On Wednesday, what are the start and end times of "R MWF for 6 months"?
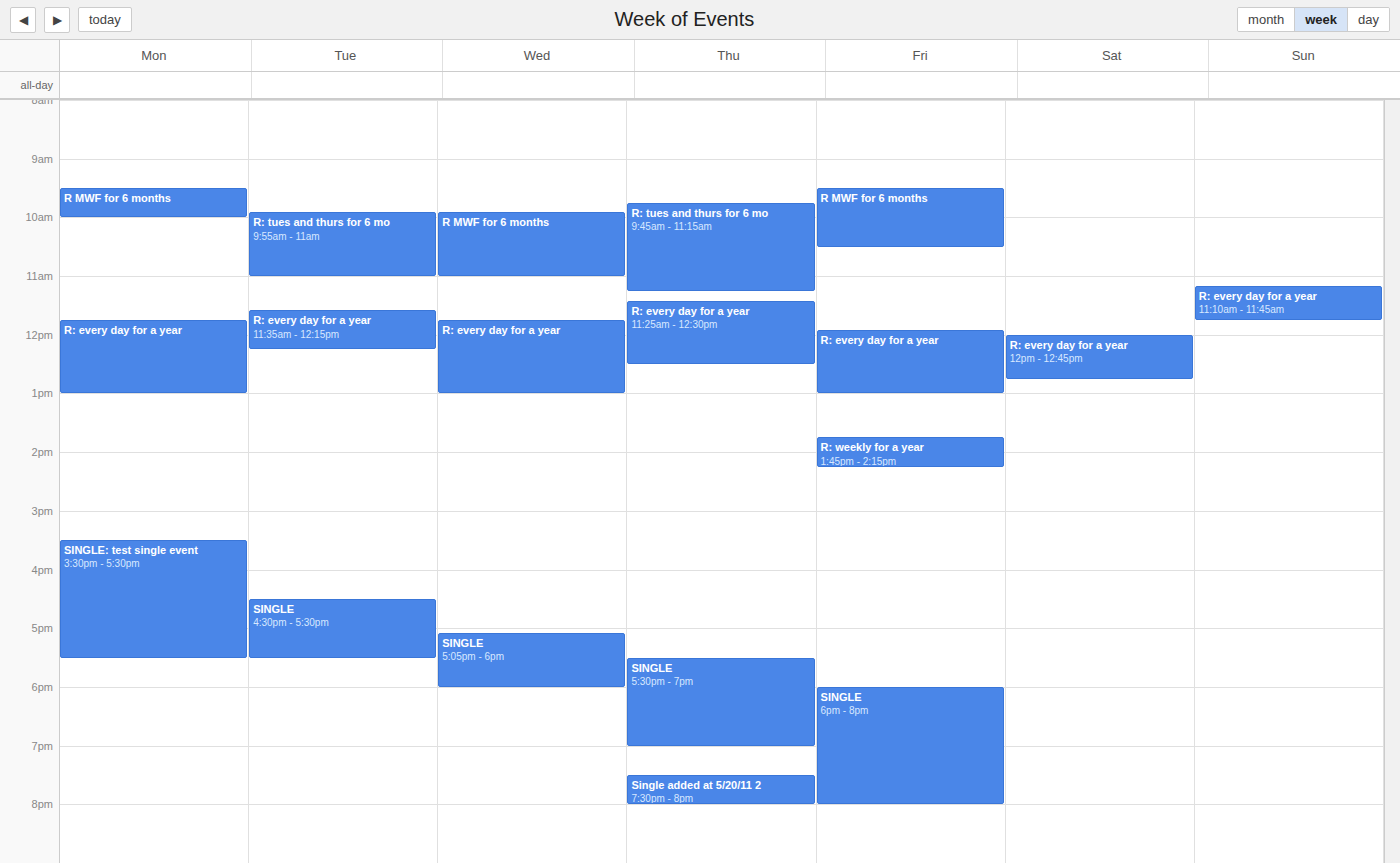
9:55 AM to 11:00 AM